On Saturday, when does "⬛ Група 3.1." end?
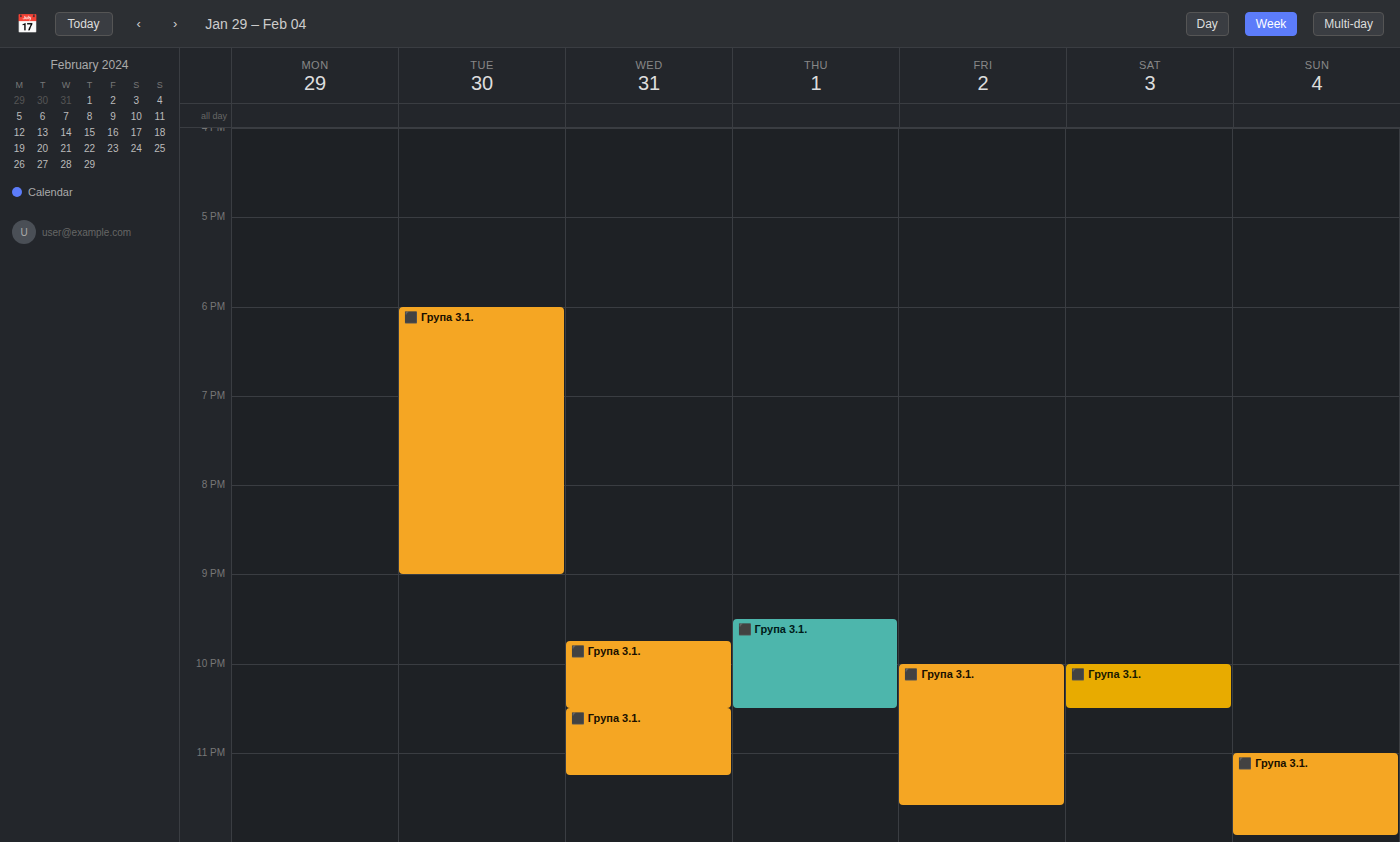
10:30 PM